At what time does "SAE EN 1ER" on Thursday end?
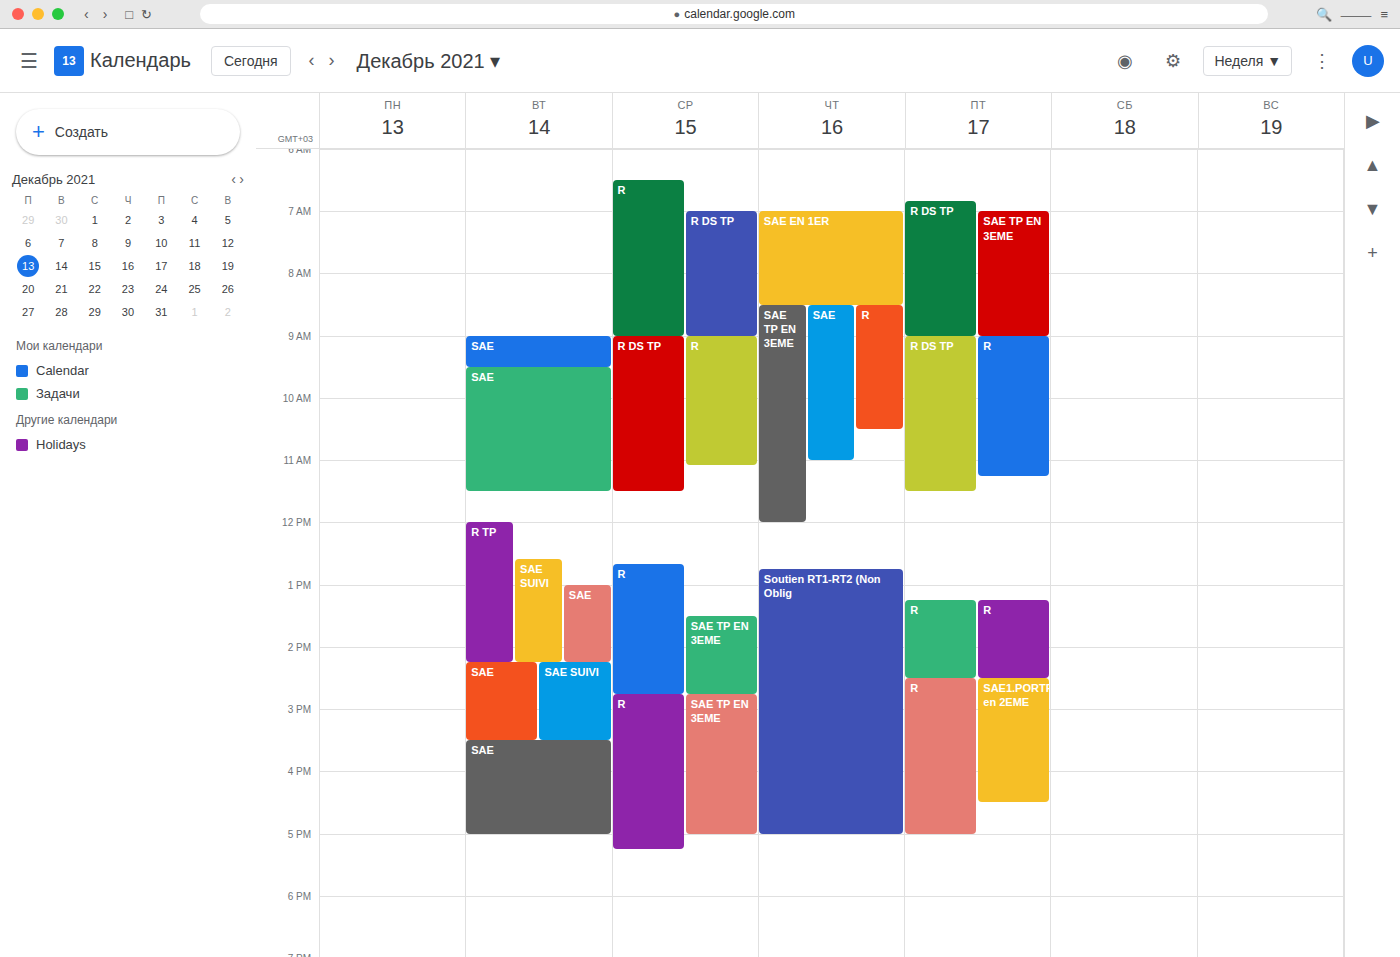
8:30 AM